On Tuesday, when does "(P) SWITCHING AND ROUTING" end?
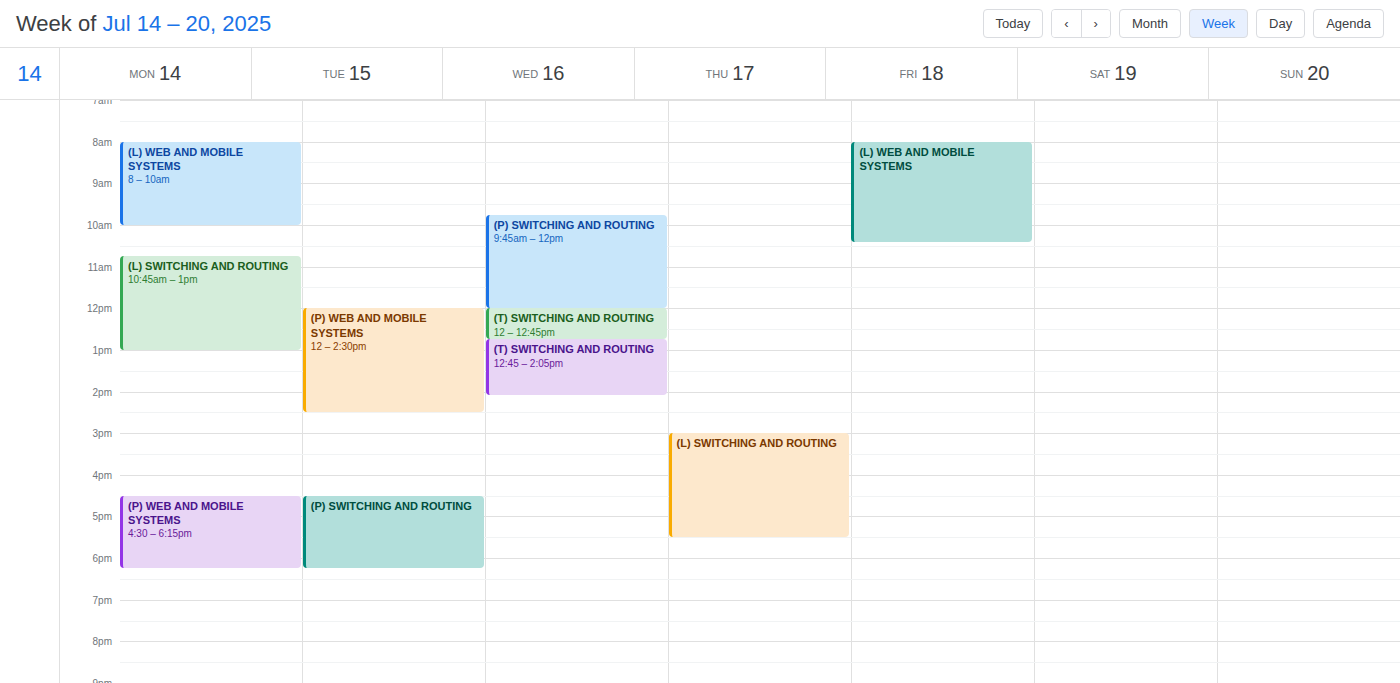
6:15 PM